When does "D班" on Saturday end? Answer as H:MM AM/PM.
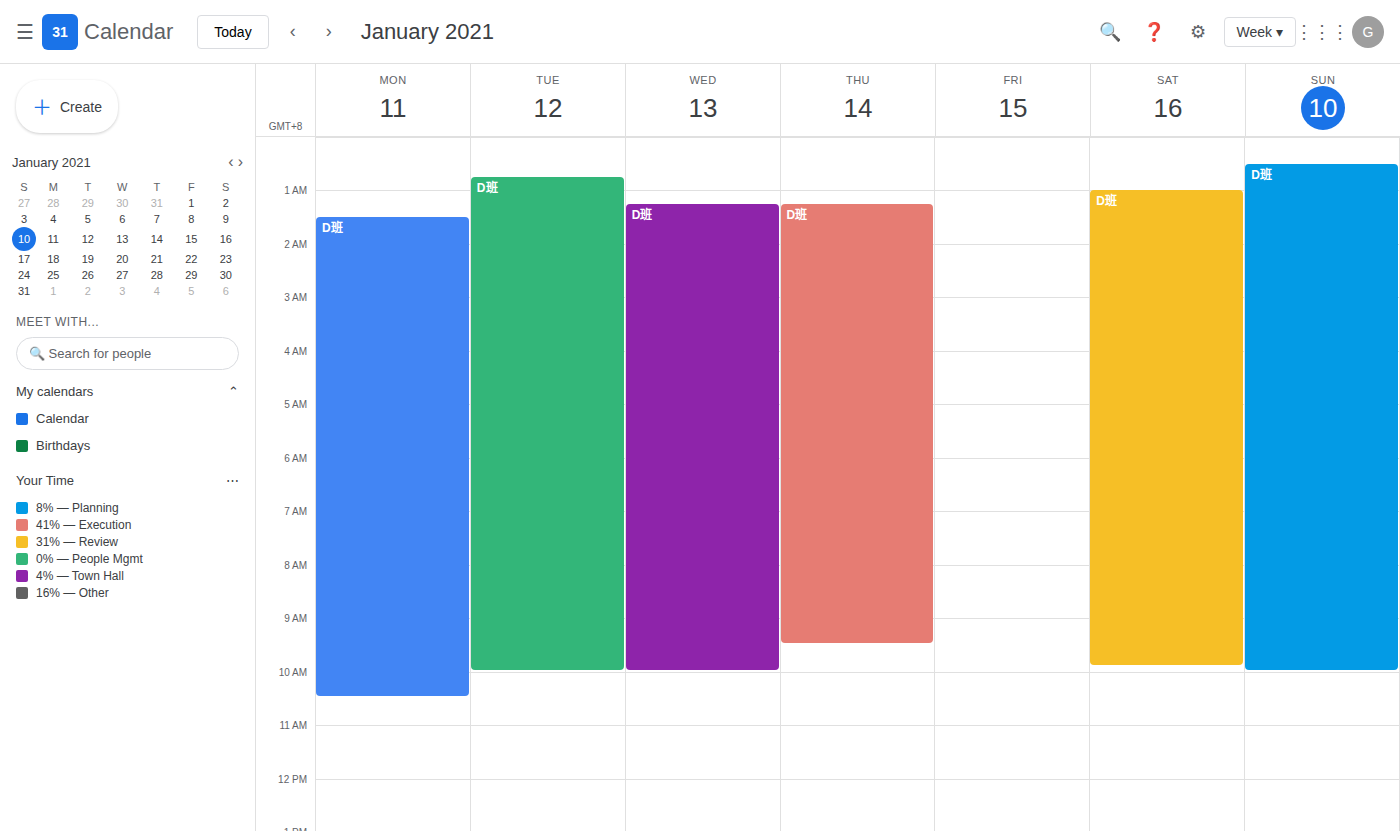
9:55 AM